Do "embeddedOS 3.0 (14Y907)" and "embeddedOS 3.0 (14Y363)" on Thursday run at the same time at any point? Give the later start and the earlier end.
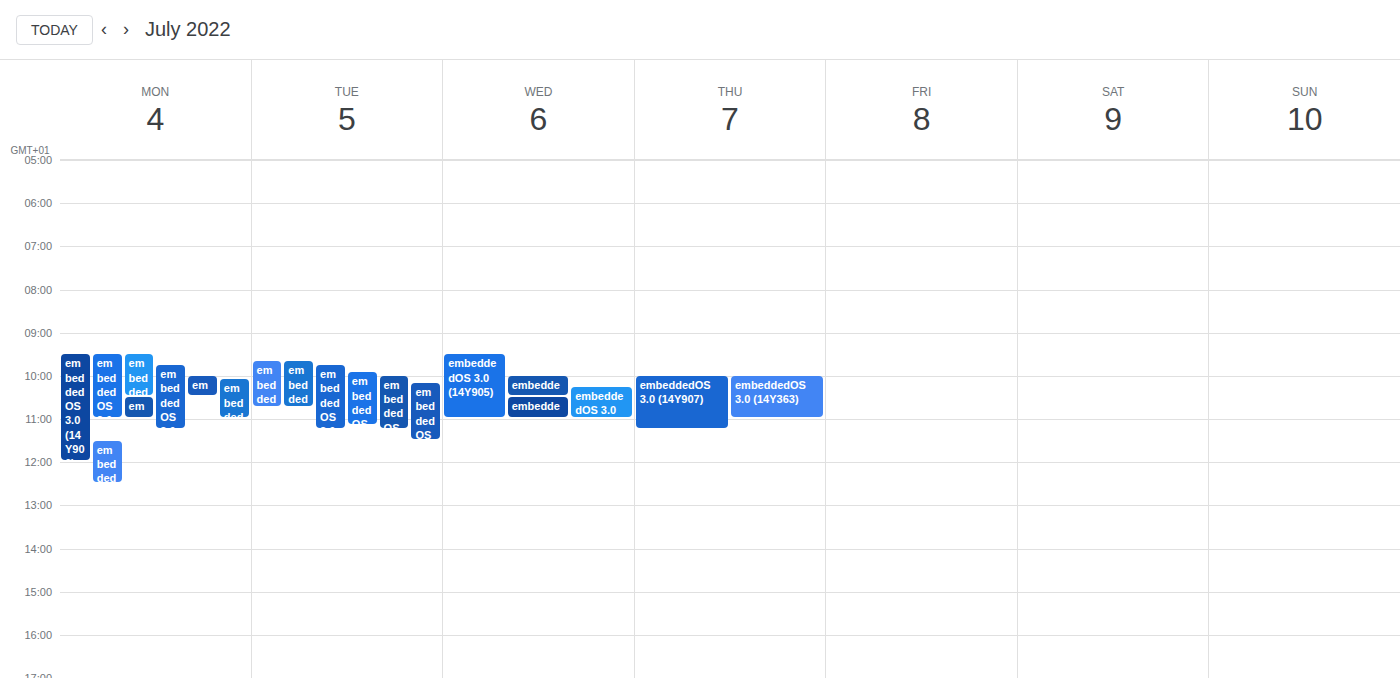
"embeddedOS 3.0 (14Y363)" runs 10:00 AM to 11:00 AM, inside "embeddedOS 3.0 (14Y907)" -- they overlap.